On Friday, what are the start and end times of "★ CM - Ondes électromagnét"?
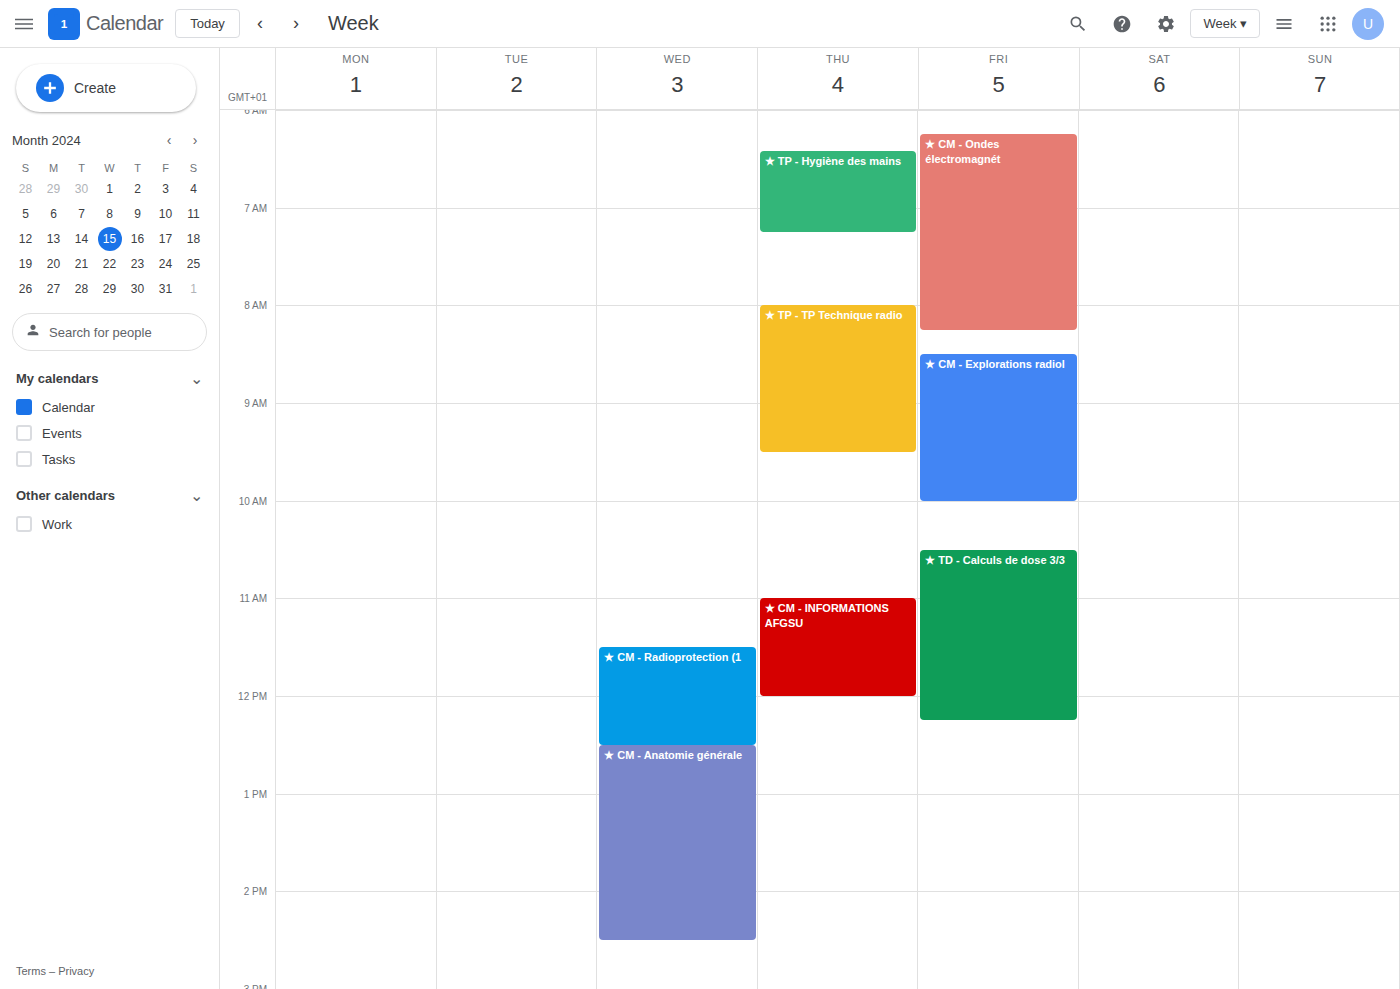
6:15 AM to 8:15 AM